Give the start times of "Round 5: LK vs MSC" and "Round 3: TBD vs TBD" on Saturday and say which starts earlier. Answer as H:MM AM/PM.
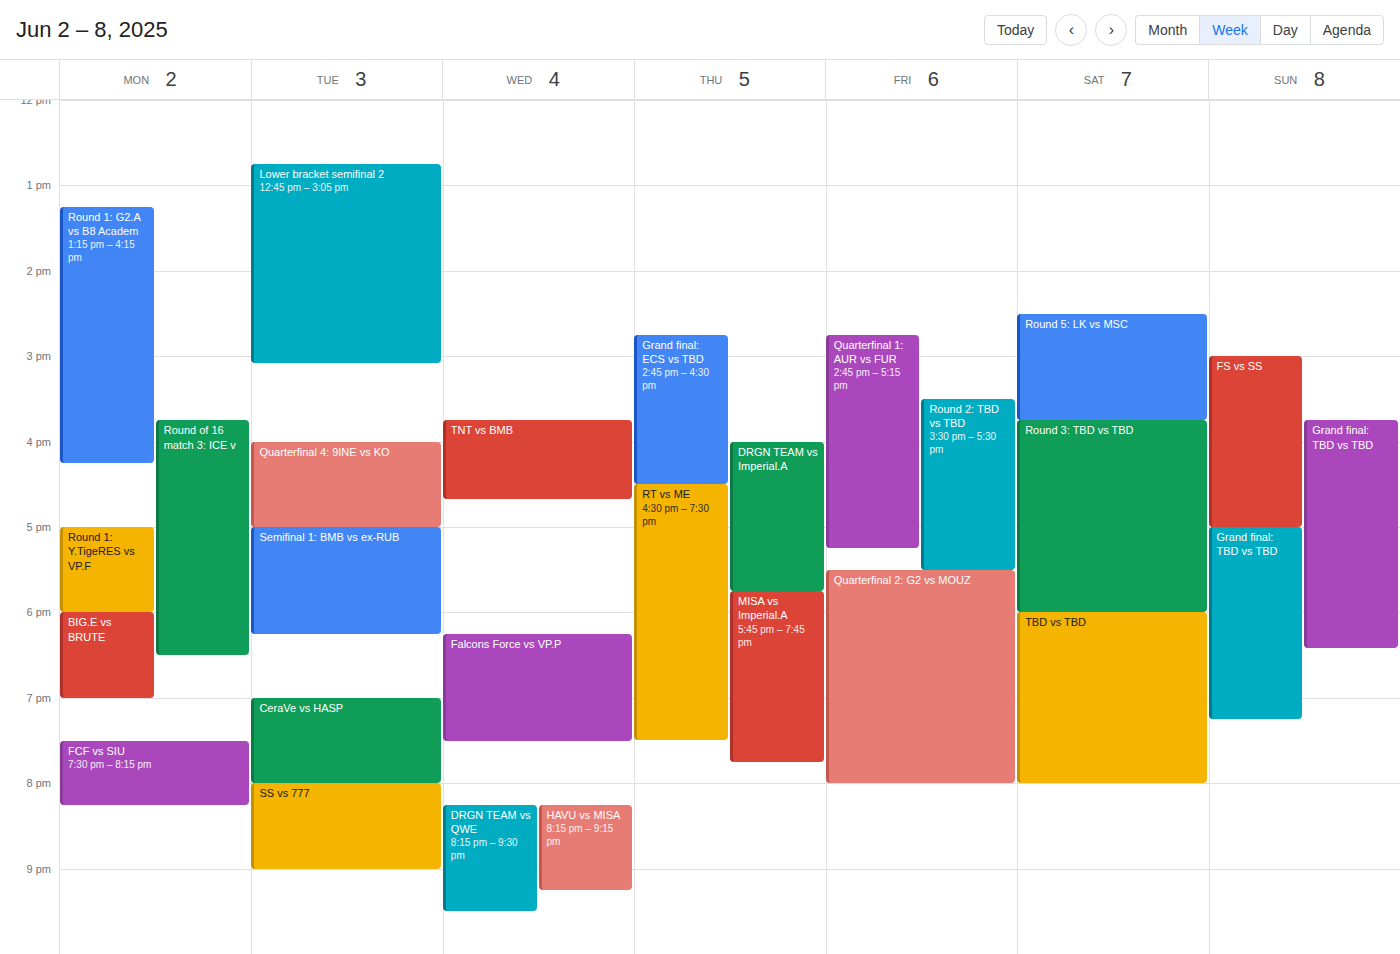
"Round 5: LK vs MSC" 2:30 PM; "Round 3: TBD vs TBD" 3:45 PM.